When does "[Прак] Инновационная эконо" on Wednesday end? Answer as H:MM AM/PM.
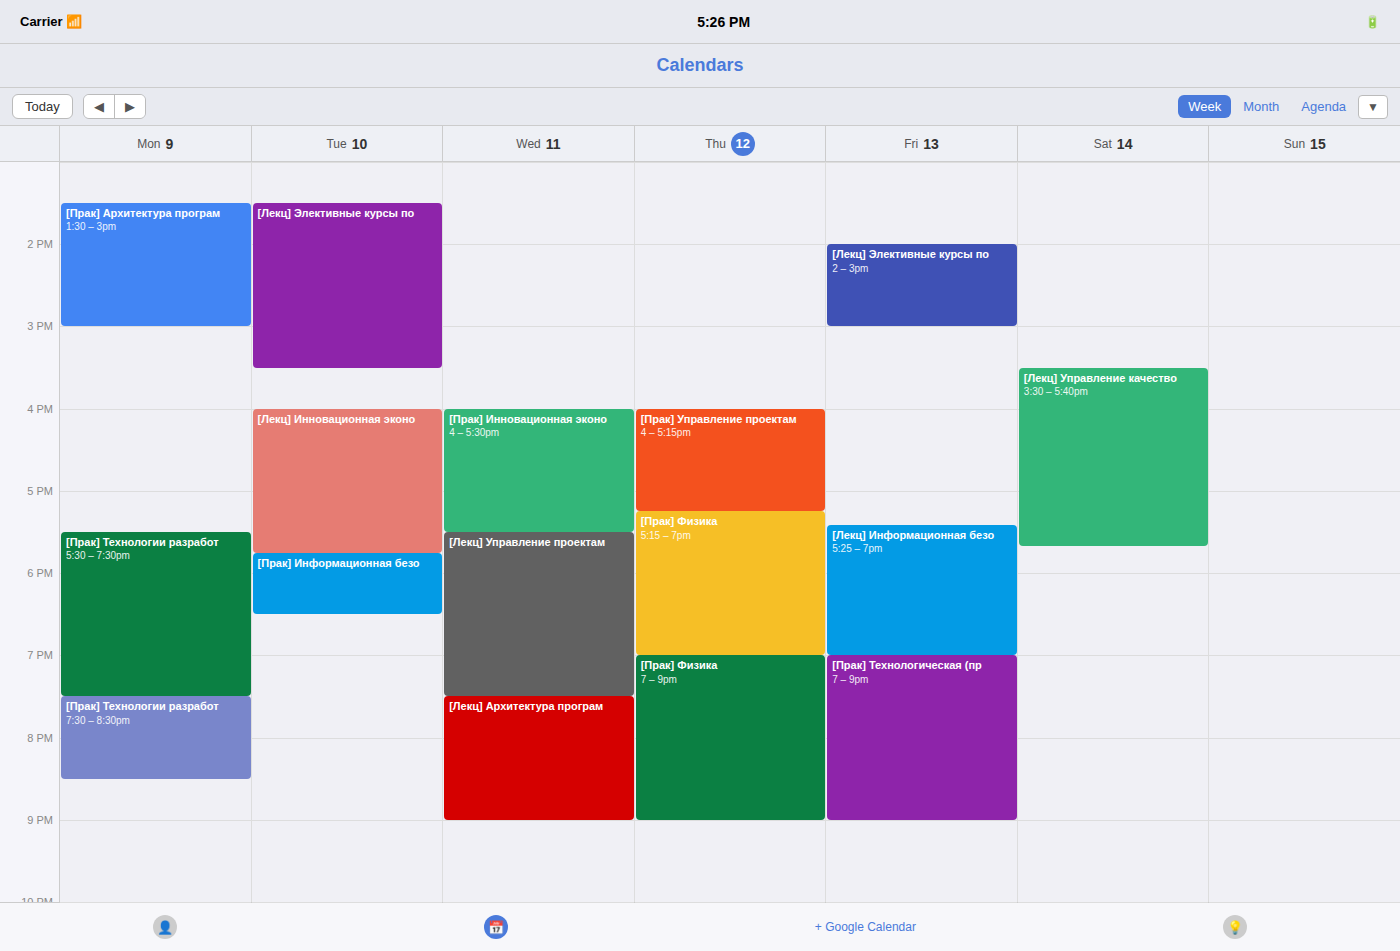
5:30 PM